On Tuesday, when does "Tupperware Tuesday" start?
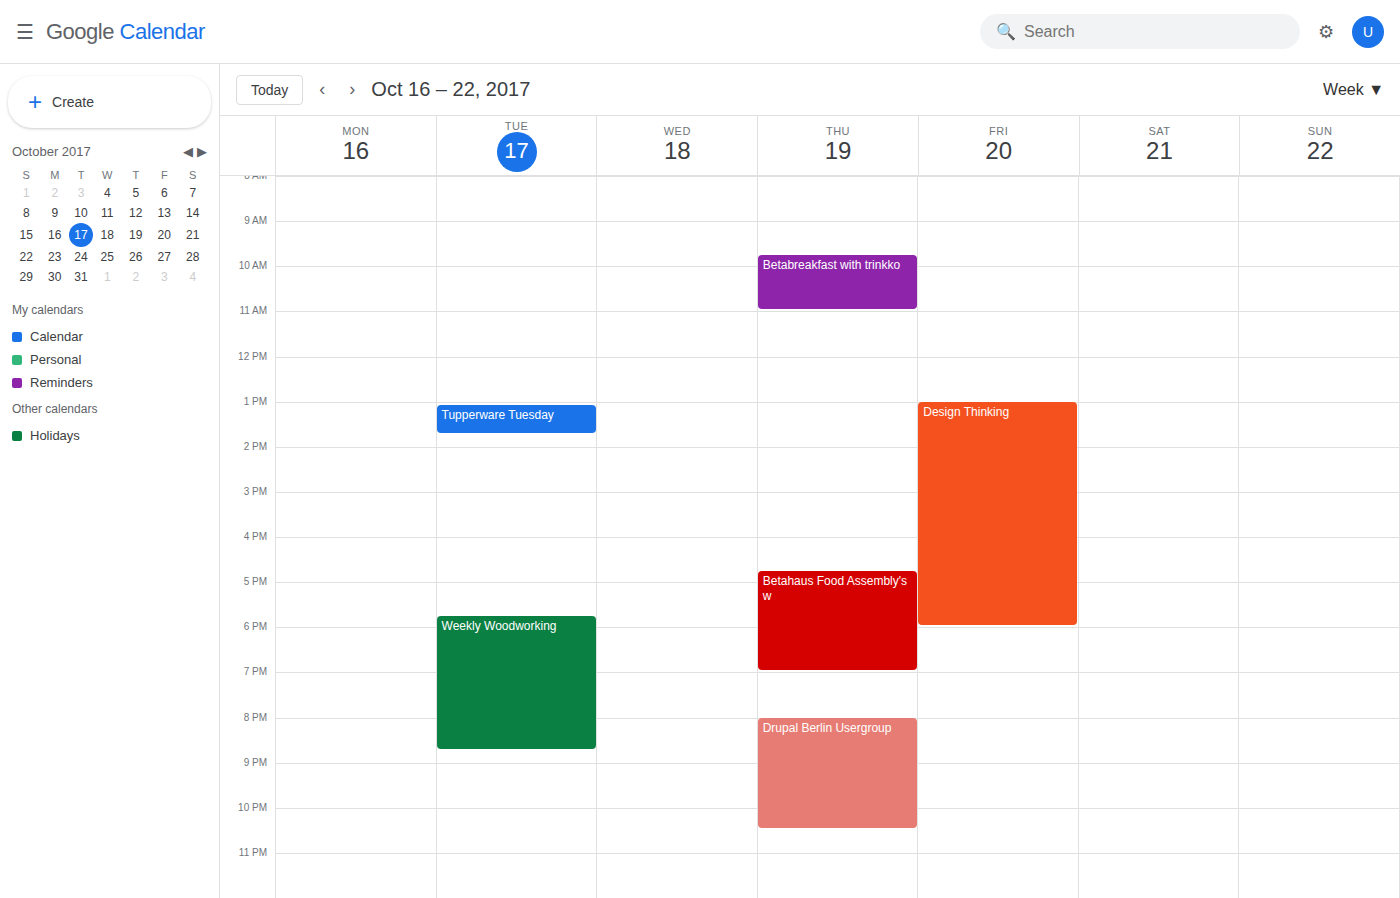
1:05 PM